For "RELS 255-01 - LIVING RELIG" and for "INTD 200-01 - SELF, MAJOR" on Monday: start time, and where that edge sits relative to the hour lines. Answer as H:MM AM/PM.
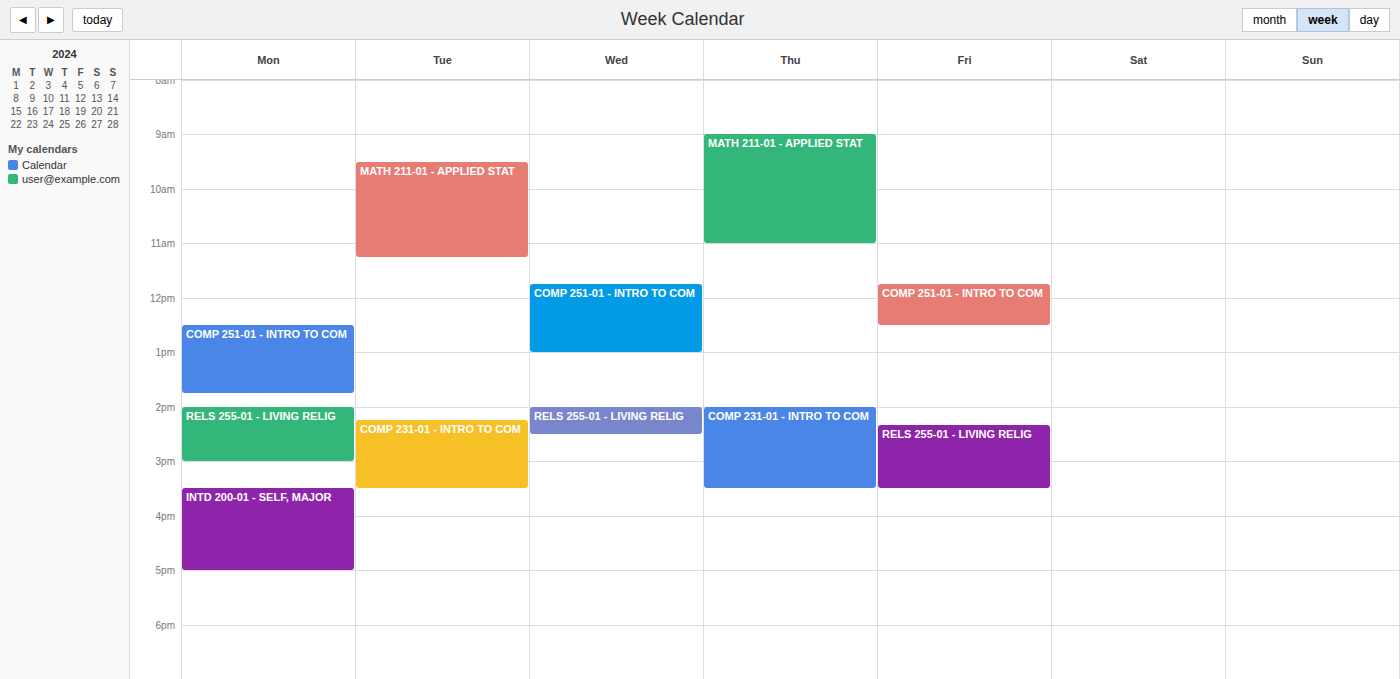
"RELS 255-01 - LIVING RELIG": 2:00 PM, exactly on the 2 PM line. "INTD 200-01 - SELF, MAJOR": 3:30 PM, halfway between the 3 PM and 4 PM lines.